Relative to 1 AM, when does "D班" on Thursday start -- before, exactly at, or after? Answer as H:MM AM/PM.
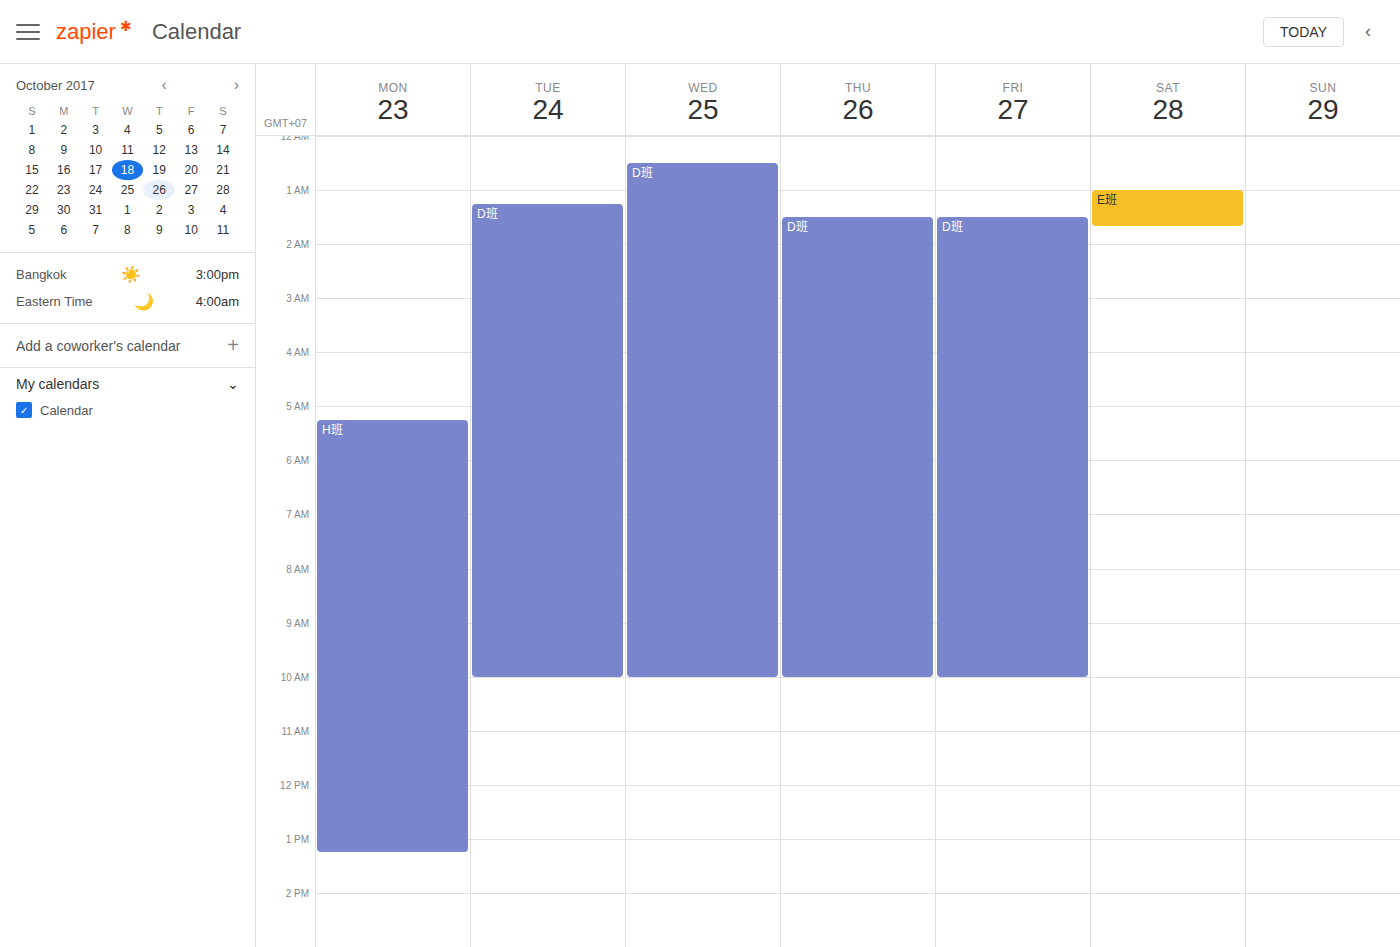
1:30 AM -- after 1 AM, 30 minutes below the 1 AM line.